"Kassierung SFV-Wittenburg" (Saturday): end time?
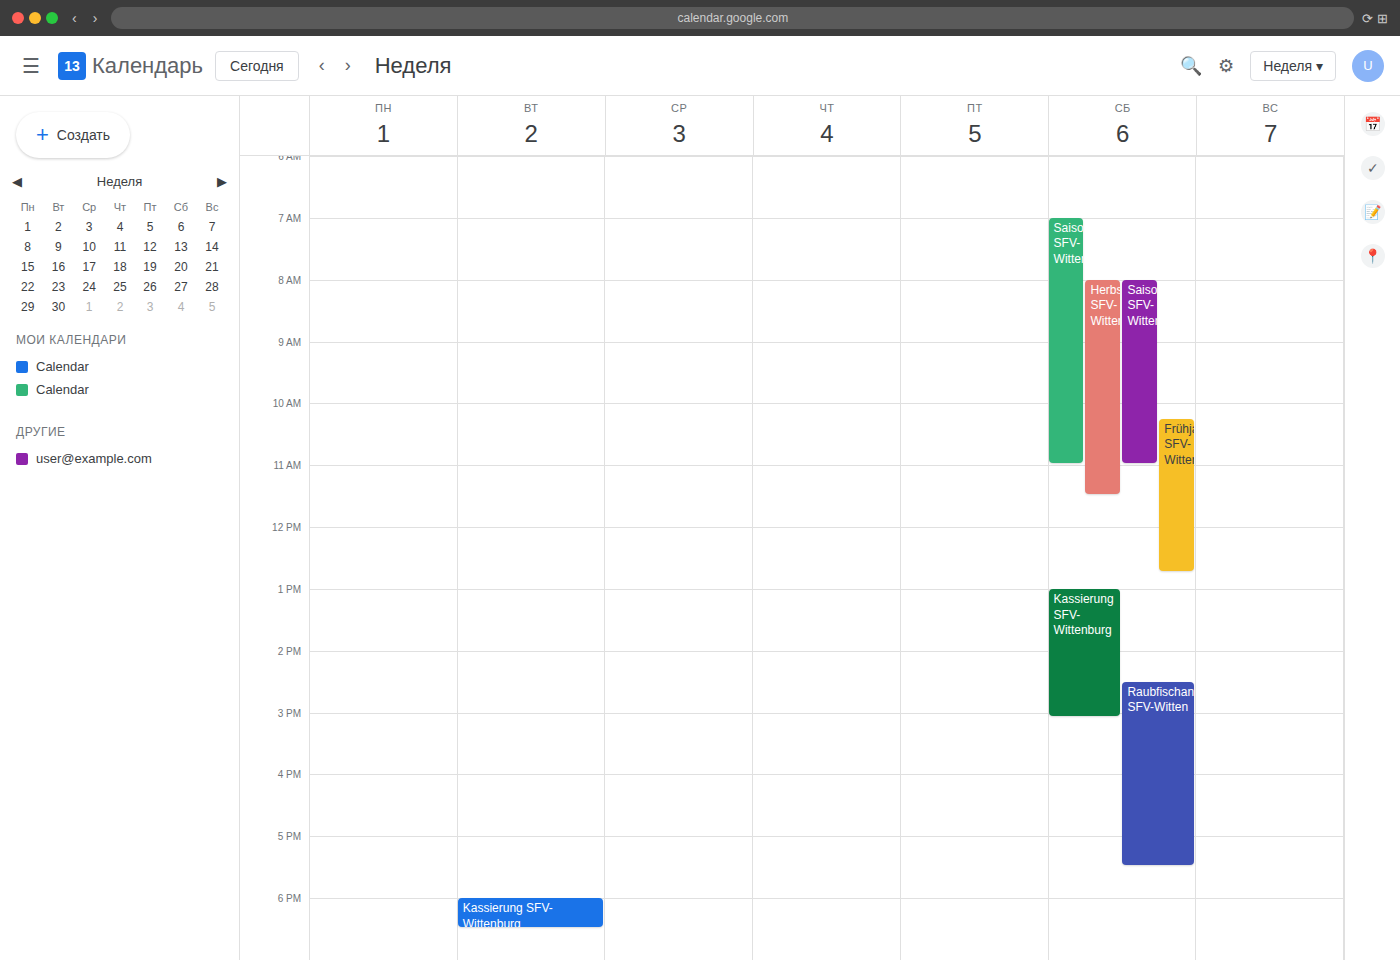
3:05 PM